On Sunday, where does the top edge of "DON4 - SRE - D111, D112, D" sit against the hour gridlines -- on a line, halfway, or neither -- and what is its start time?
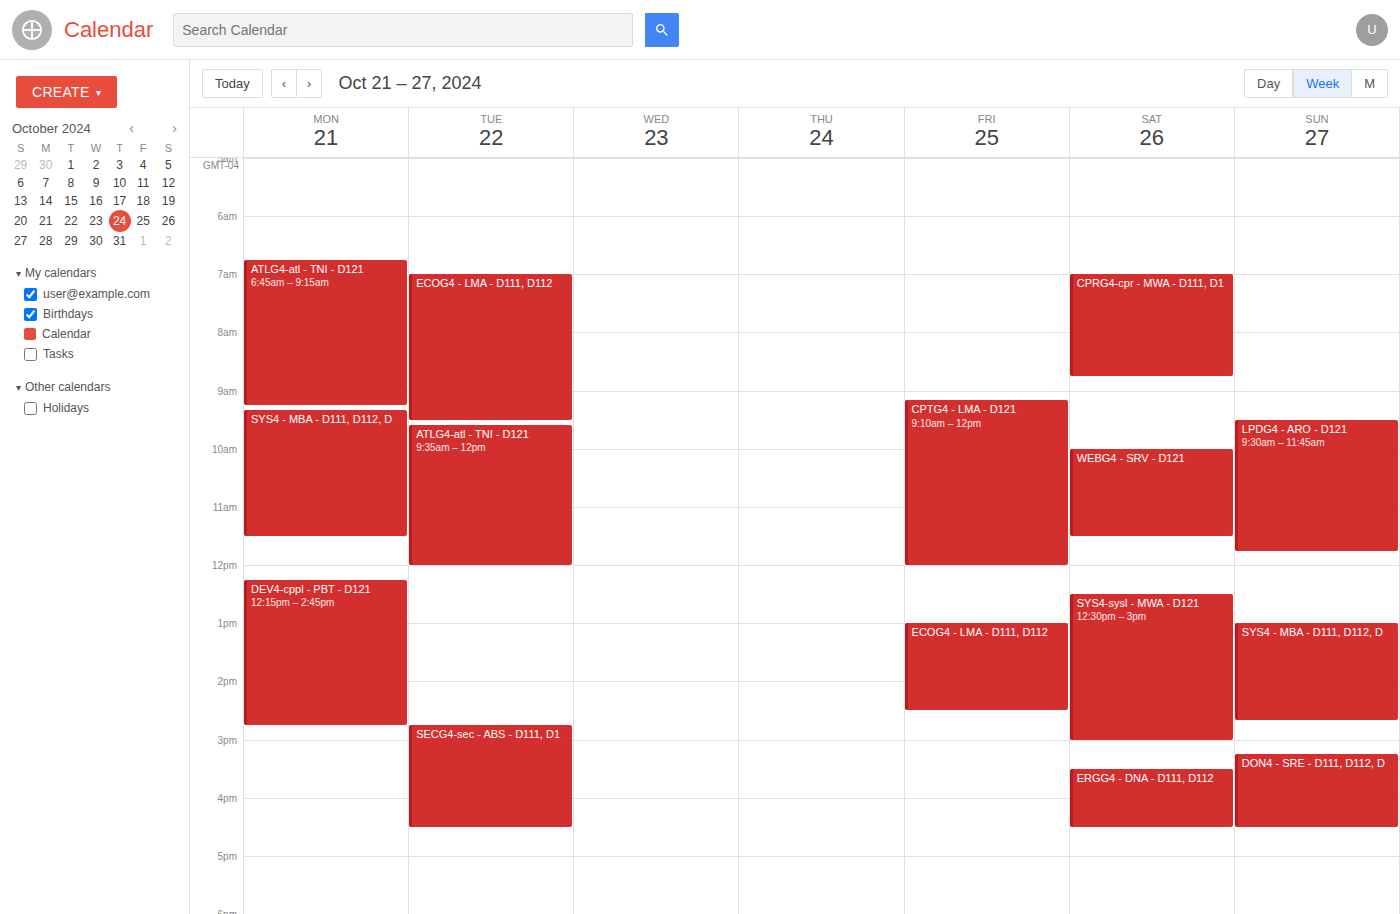
3:15 PM -- neither: a quarter of the way from the 3 PM line to the 4 PM line.